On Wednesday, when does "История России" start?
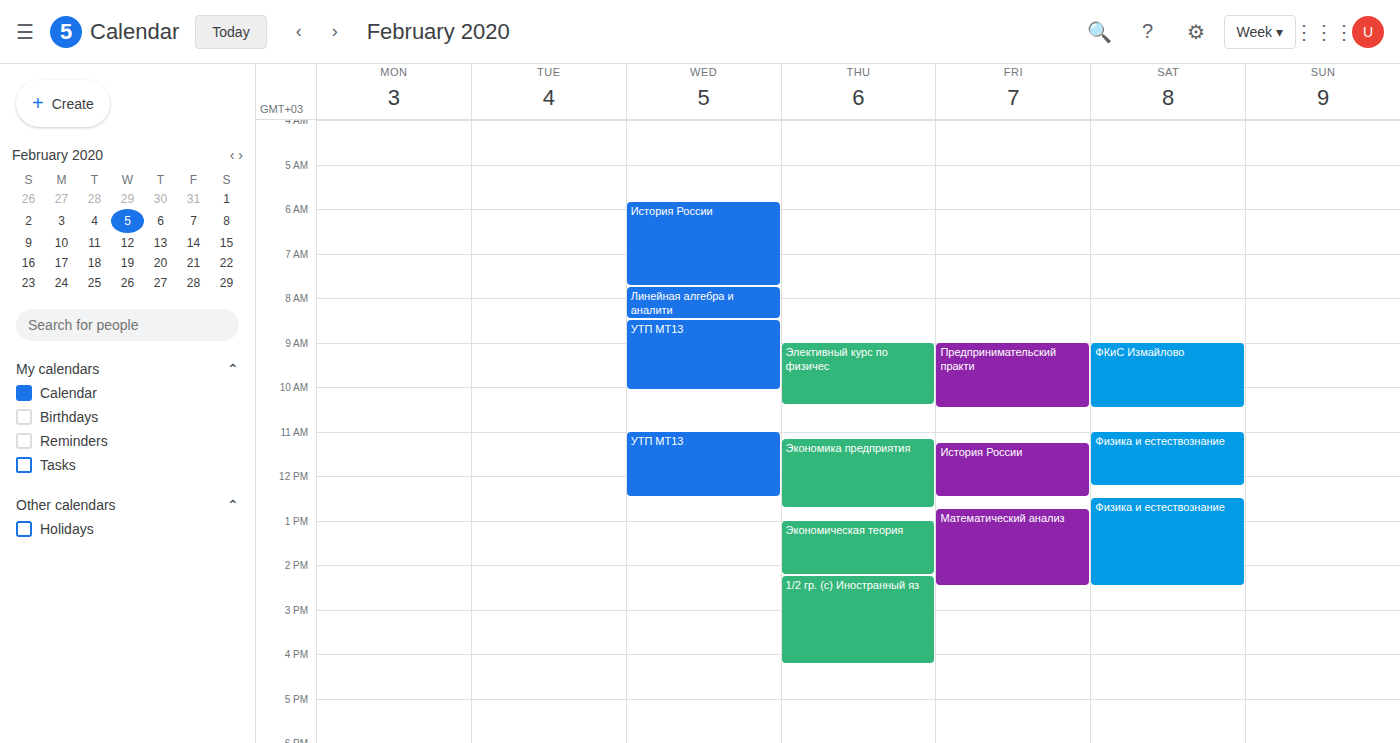
5:50 AM